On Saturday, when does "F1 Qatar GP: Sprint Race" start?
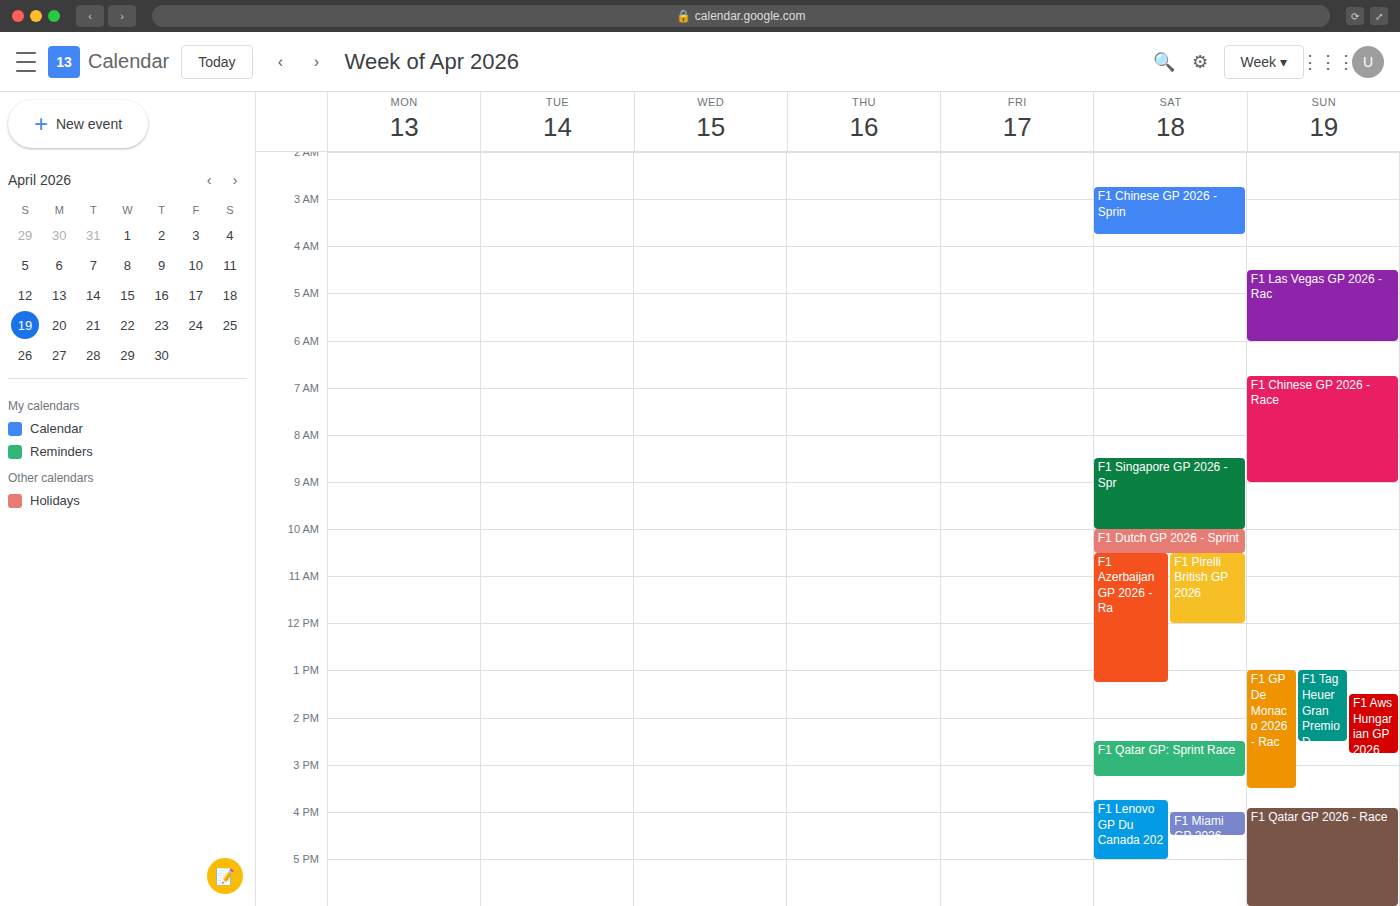
2:30 PM